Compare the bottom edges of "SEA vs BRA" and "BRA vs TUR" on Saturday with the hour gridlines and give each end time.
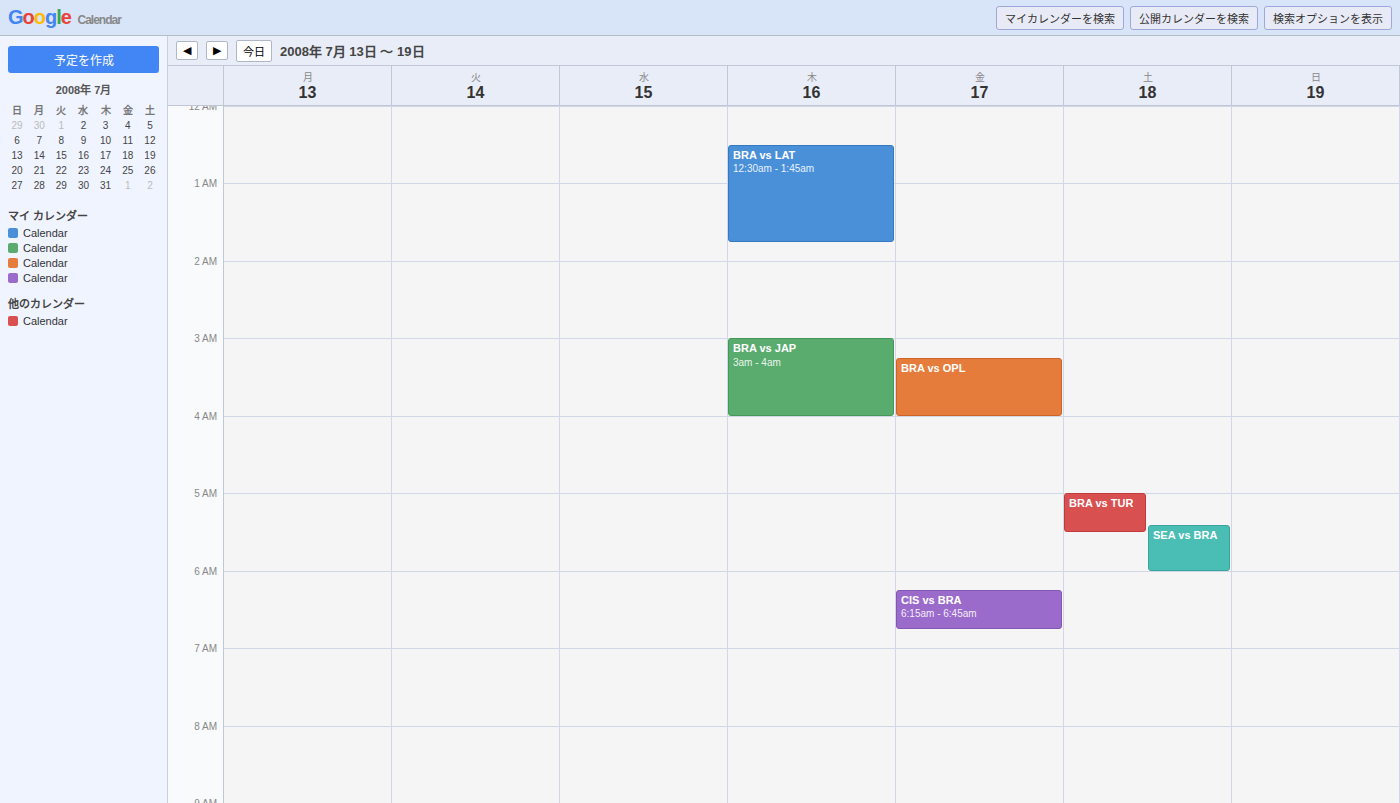
"SEA vs BRA": 6:00 AM, exactly on the 6 AM line. "BRA vs TUR": 5:30 AM, halfway between the 5 AM and 6 AM lines.